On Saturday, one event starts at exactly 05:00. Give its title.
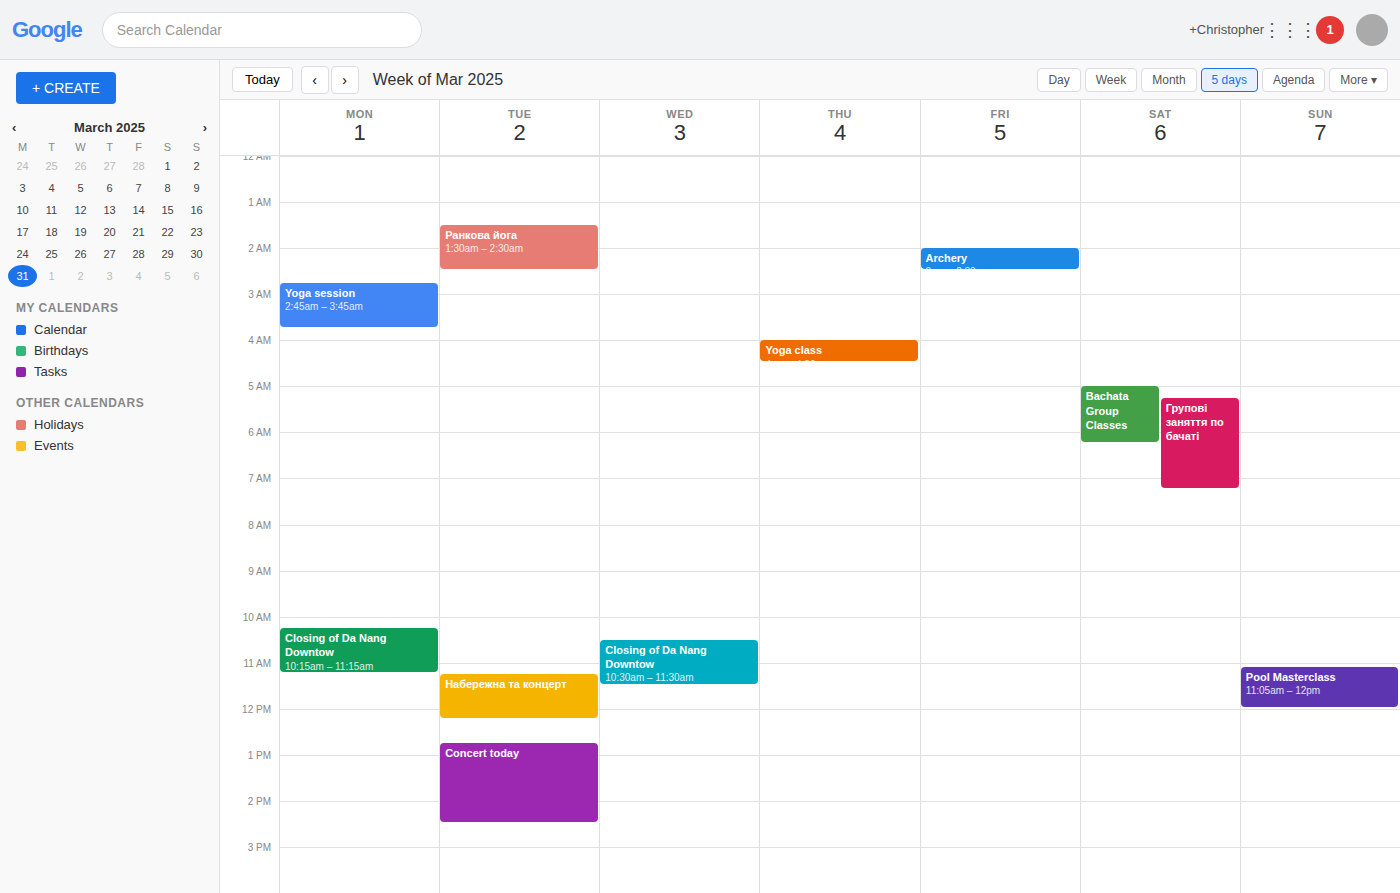
"Bachata Group Classes"